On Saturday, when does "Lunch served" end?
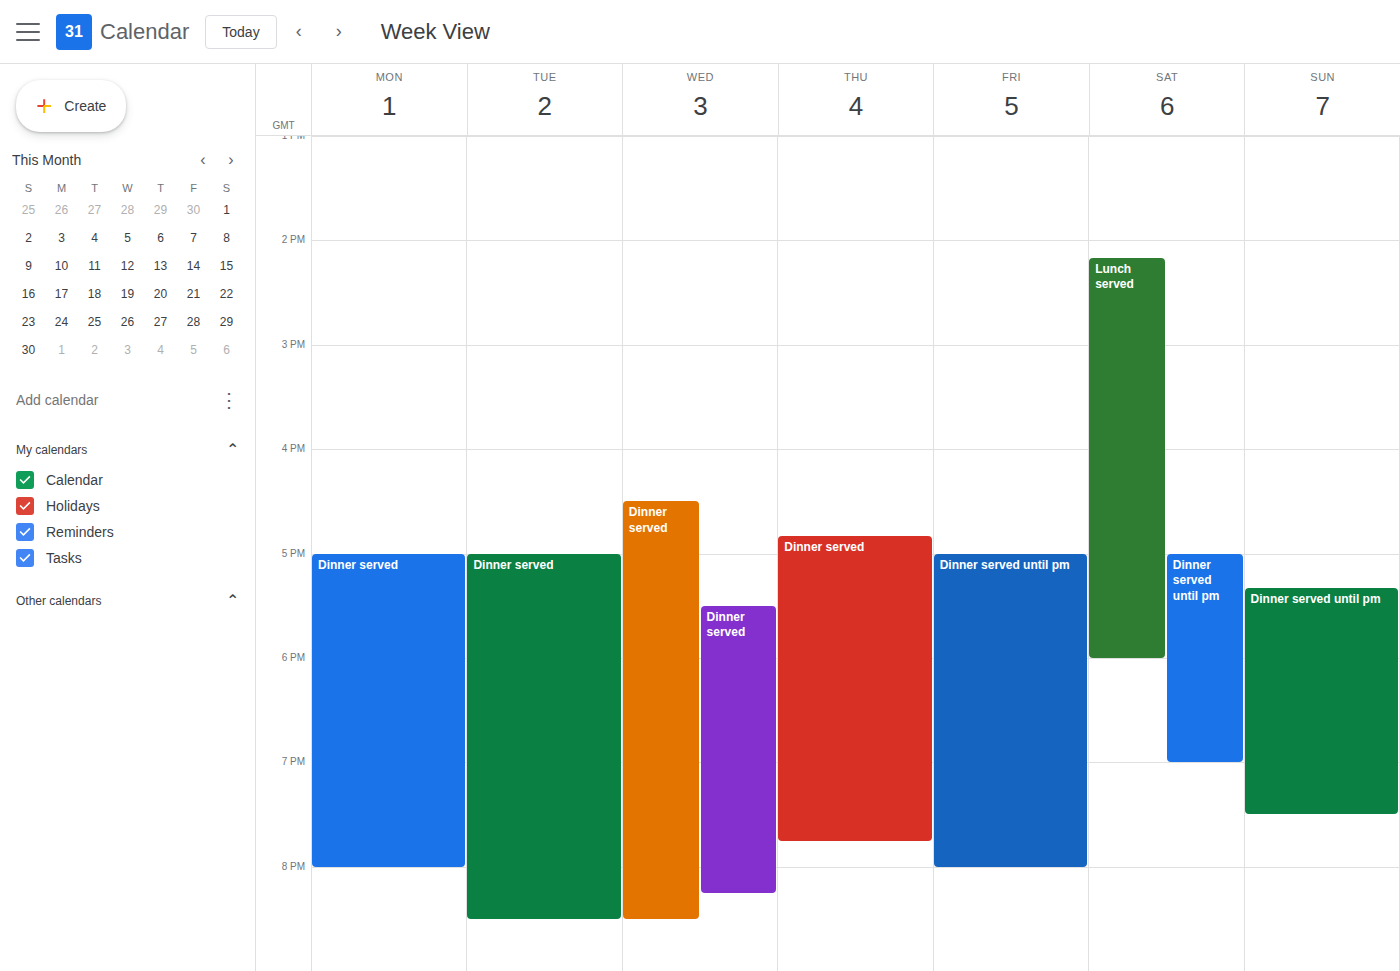
6:00 PM